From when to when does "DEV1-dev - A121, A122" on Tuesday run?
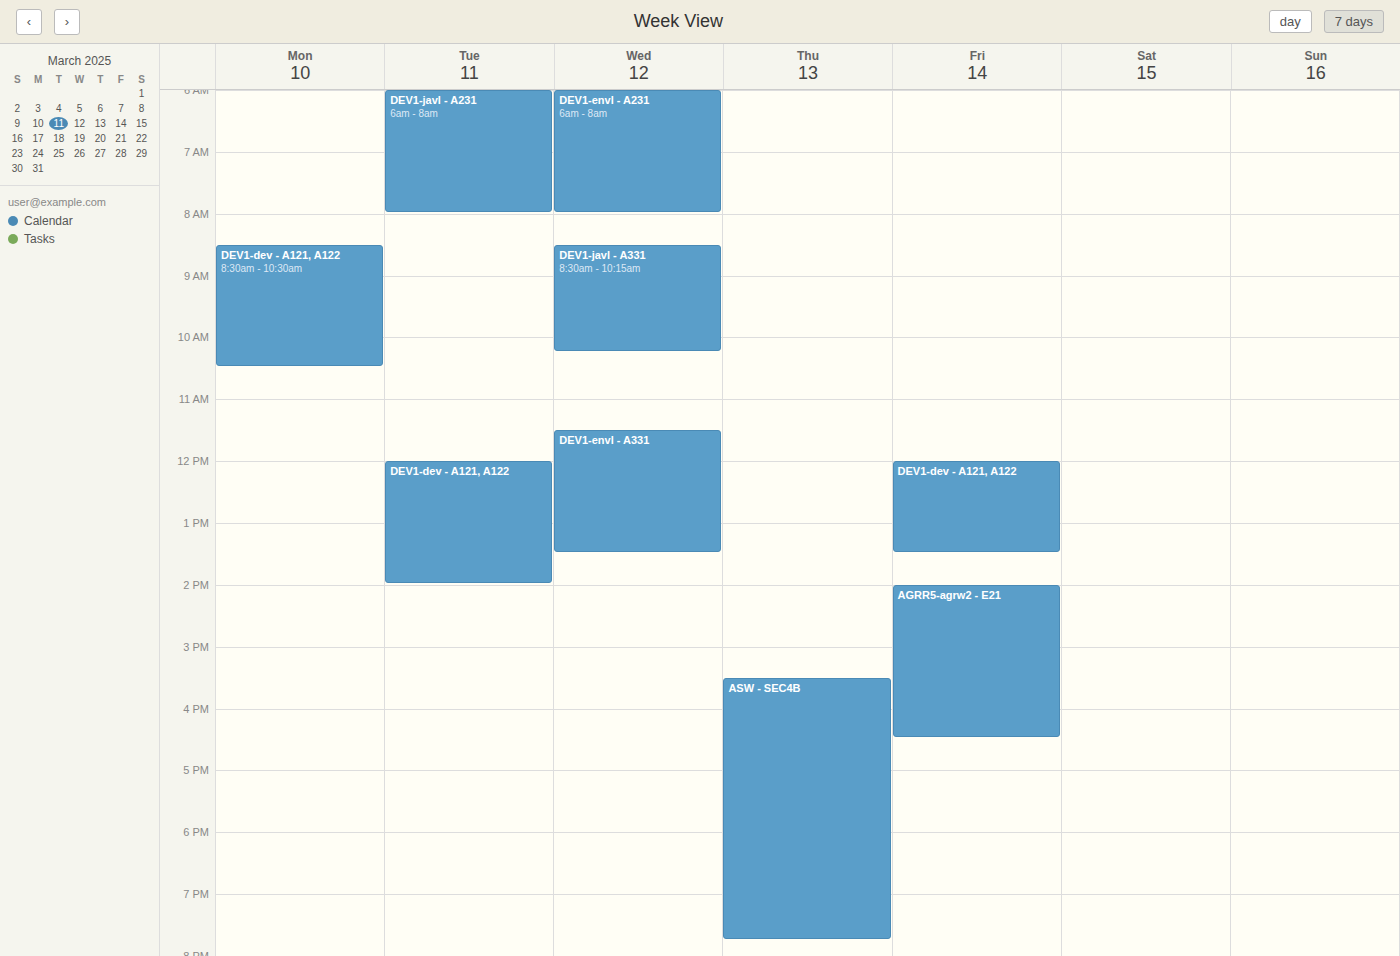
12:00 PM to 2:00 PM